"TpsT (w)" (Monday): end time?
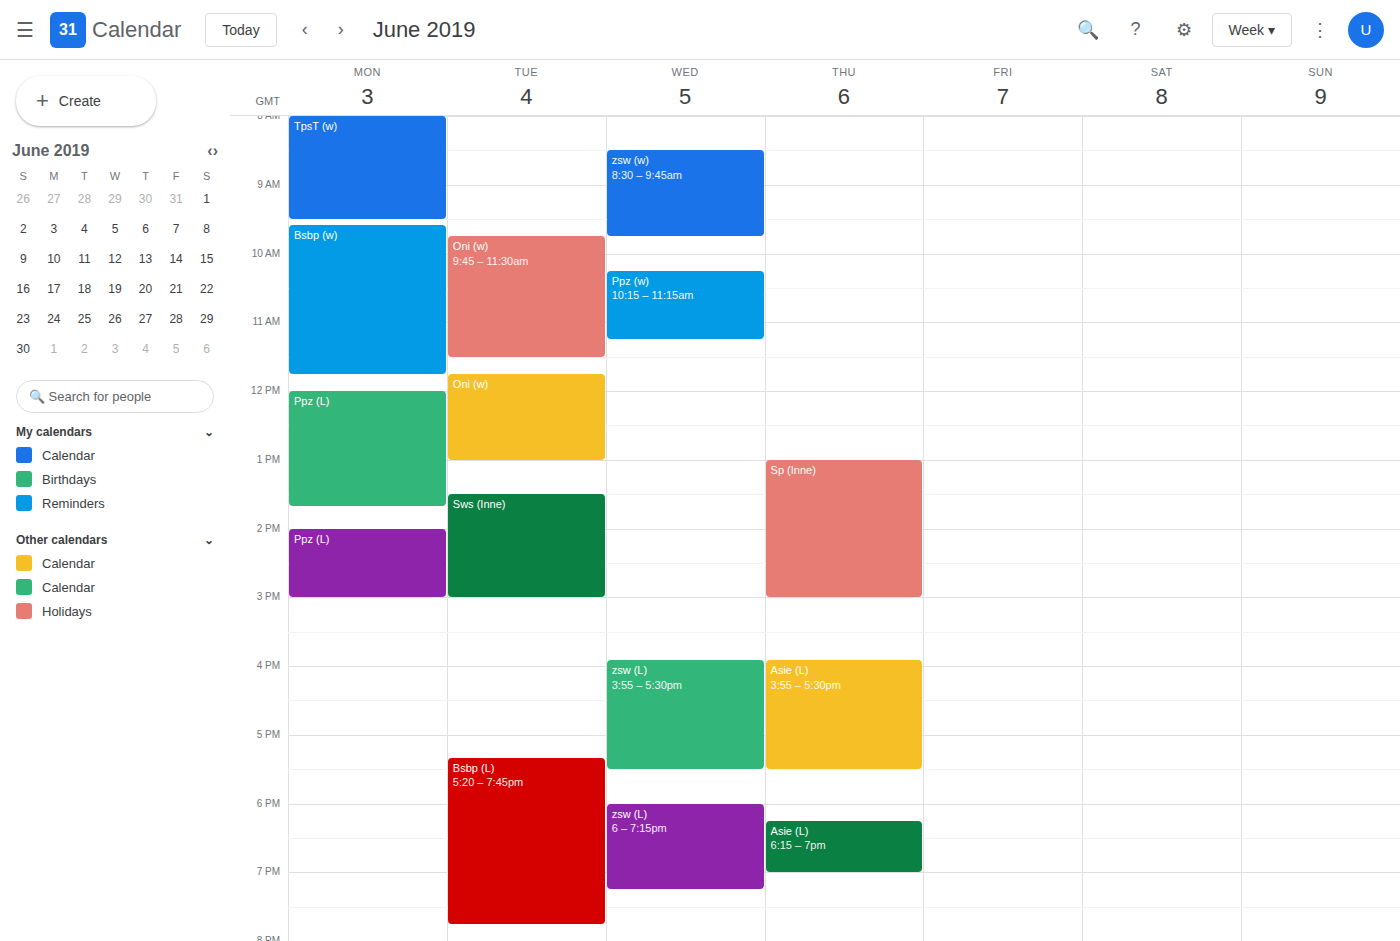
9:30 AM